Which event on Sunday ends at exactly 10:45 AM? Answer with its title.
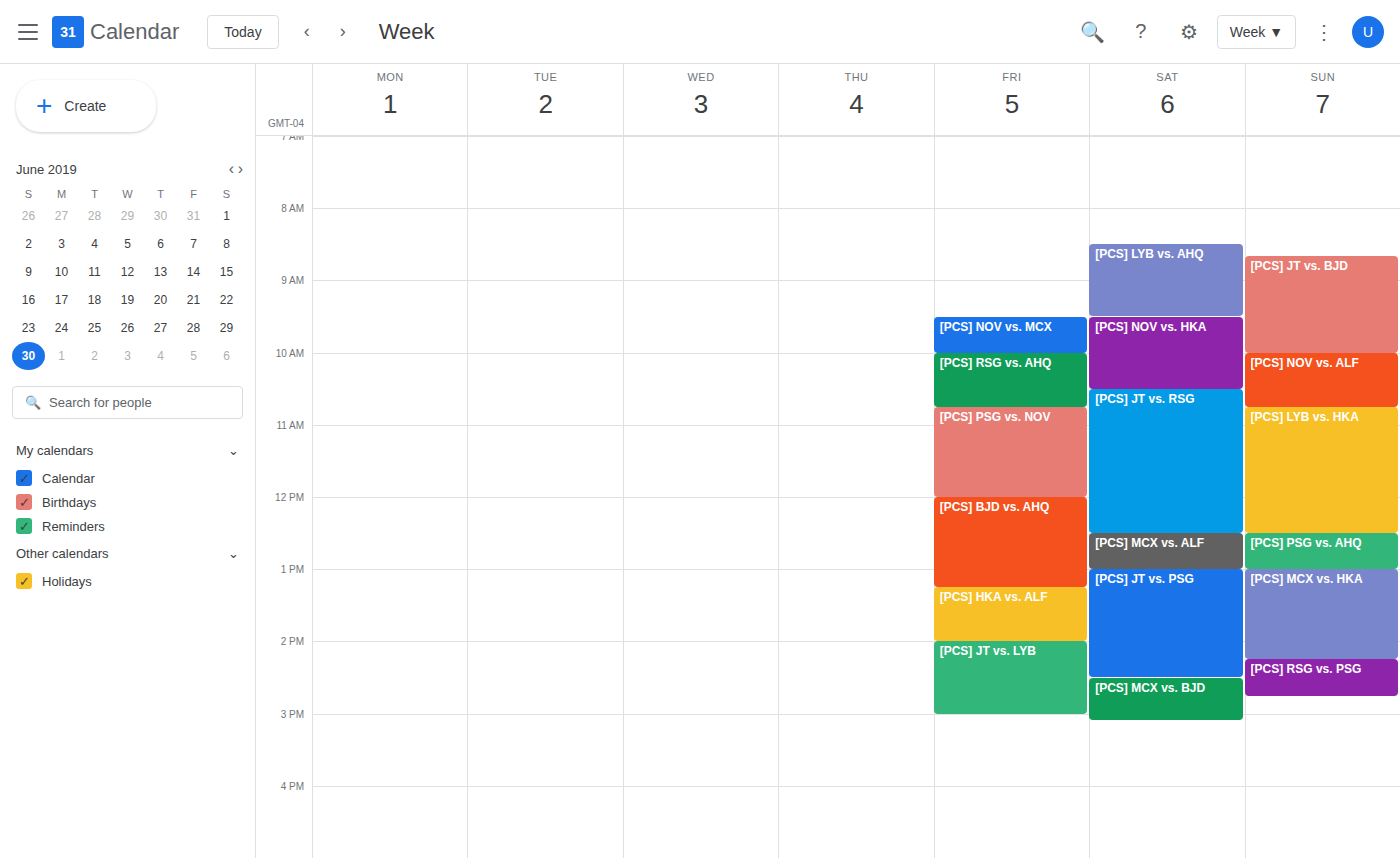
"[PCS] NOV vs. ALF"